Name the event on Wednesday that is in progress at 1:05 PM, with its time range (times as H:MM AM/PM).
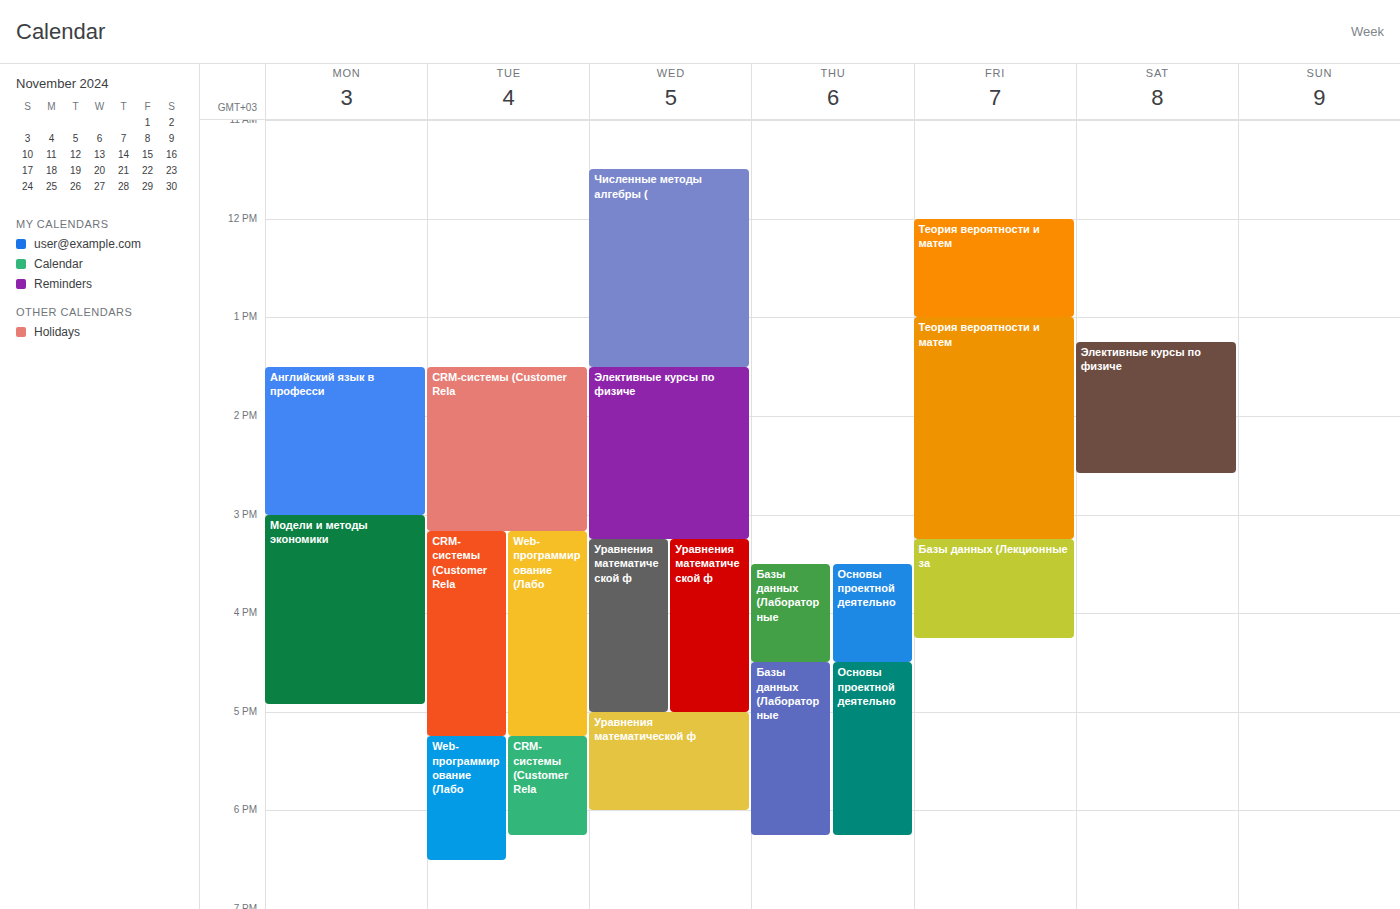
"Численные методы алгебры (", 11:30 AM to 1:30 PM